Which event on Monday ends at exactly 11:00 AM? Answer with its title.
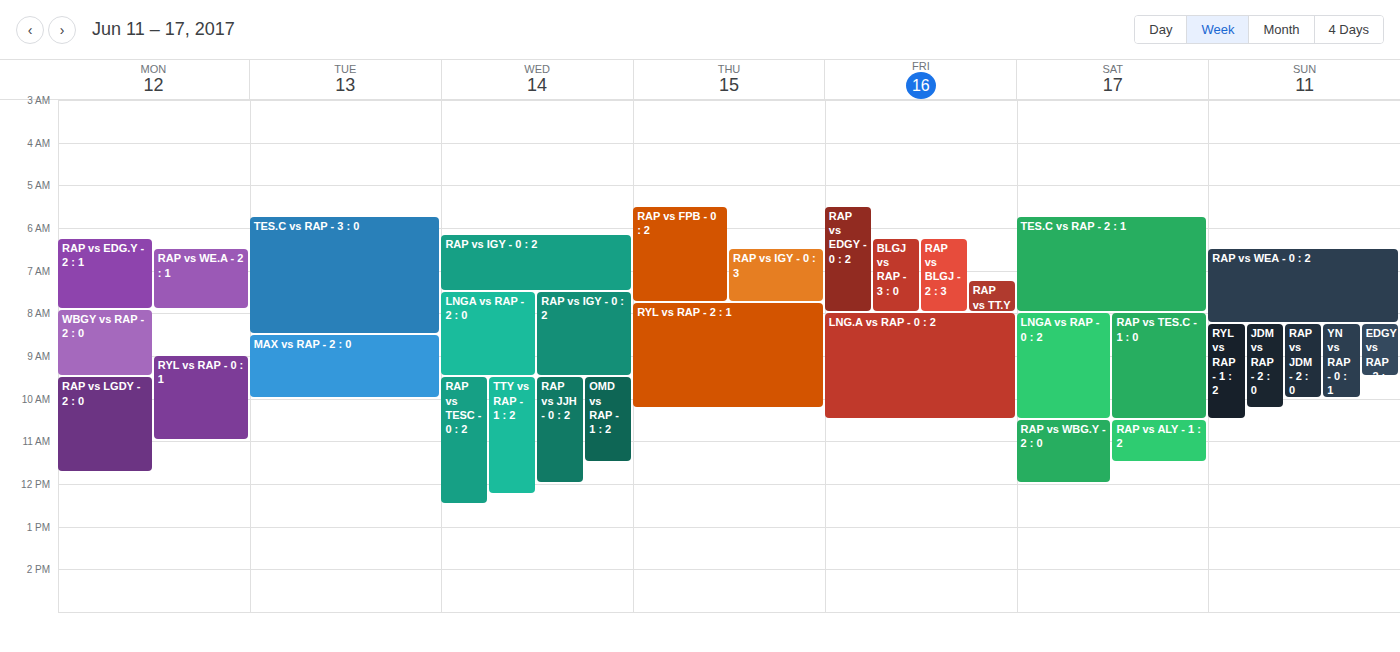
"RYL vs RAP - 0 : 1"